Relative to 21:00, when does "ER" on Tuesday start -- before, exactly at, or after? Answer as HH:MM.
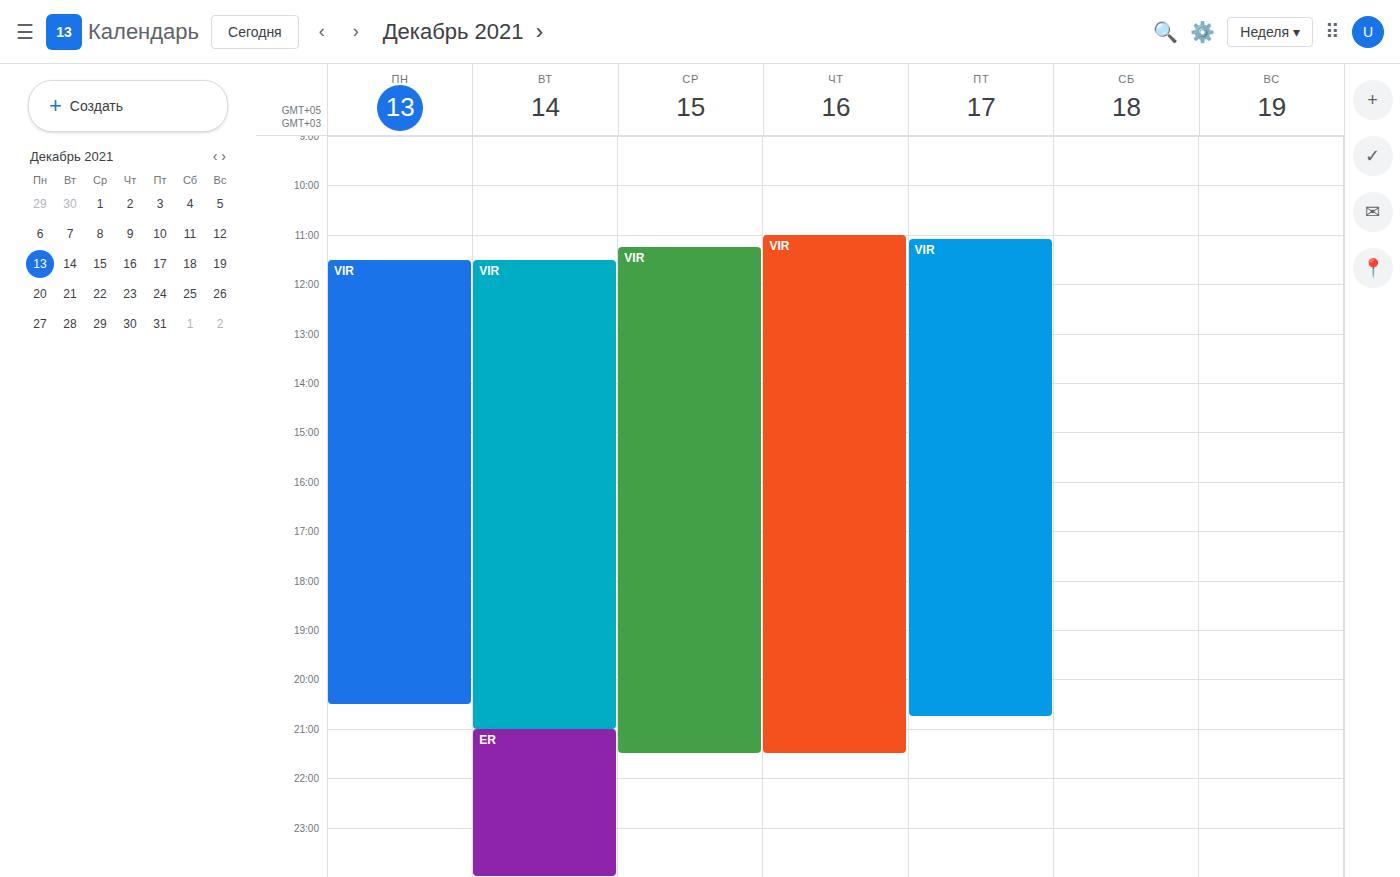
21:00 -- exactly at 21:00, on the 21:00 line.